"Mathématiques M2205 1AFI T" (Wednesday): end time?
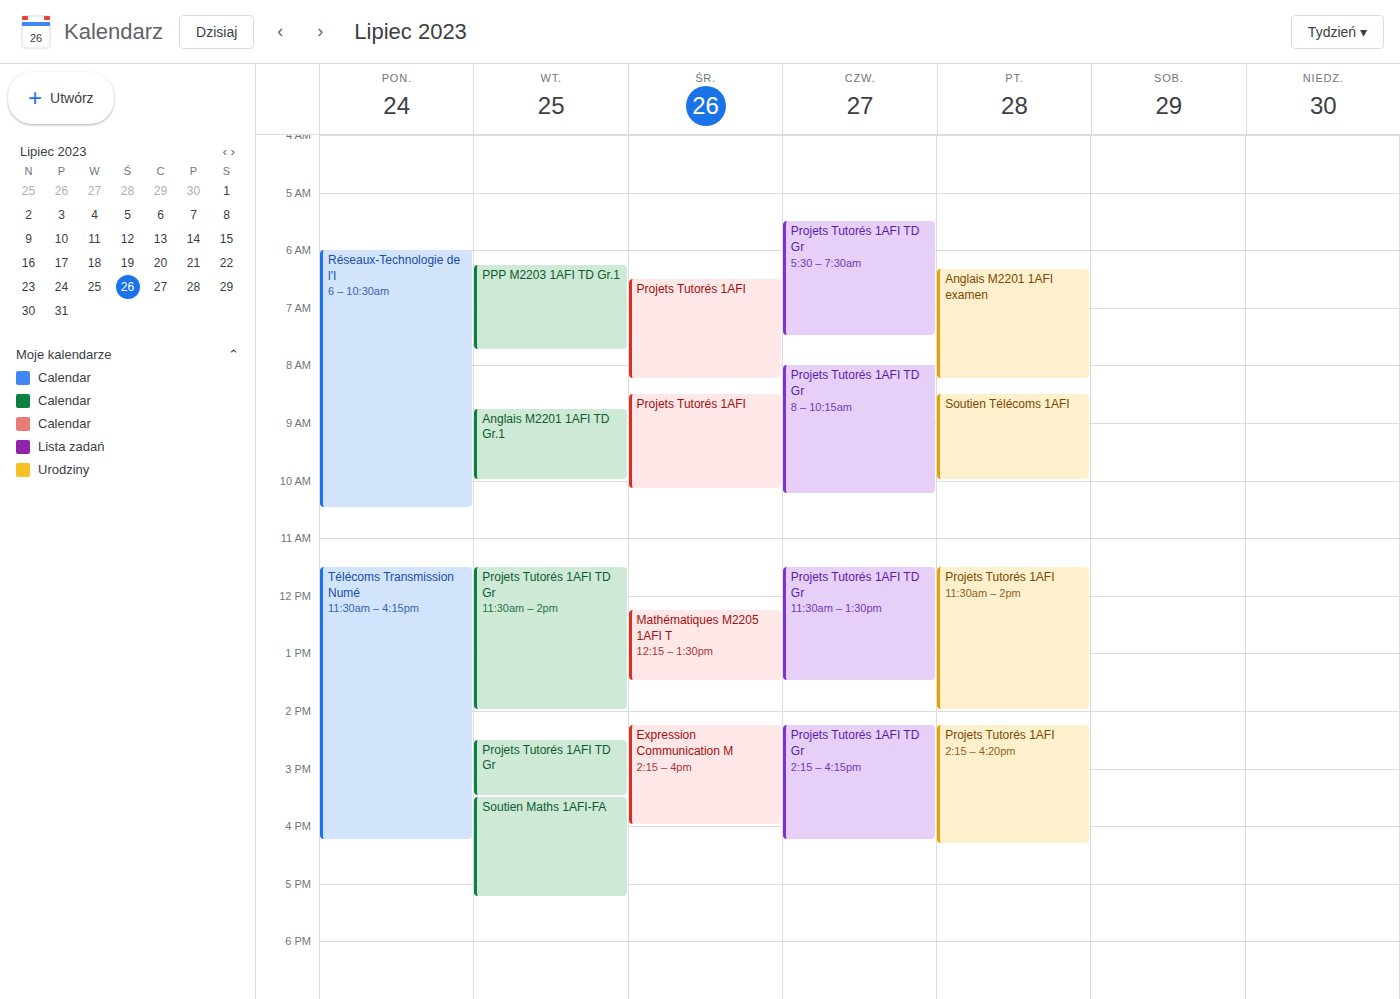
1:30 PM